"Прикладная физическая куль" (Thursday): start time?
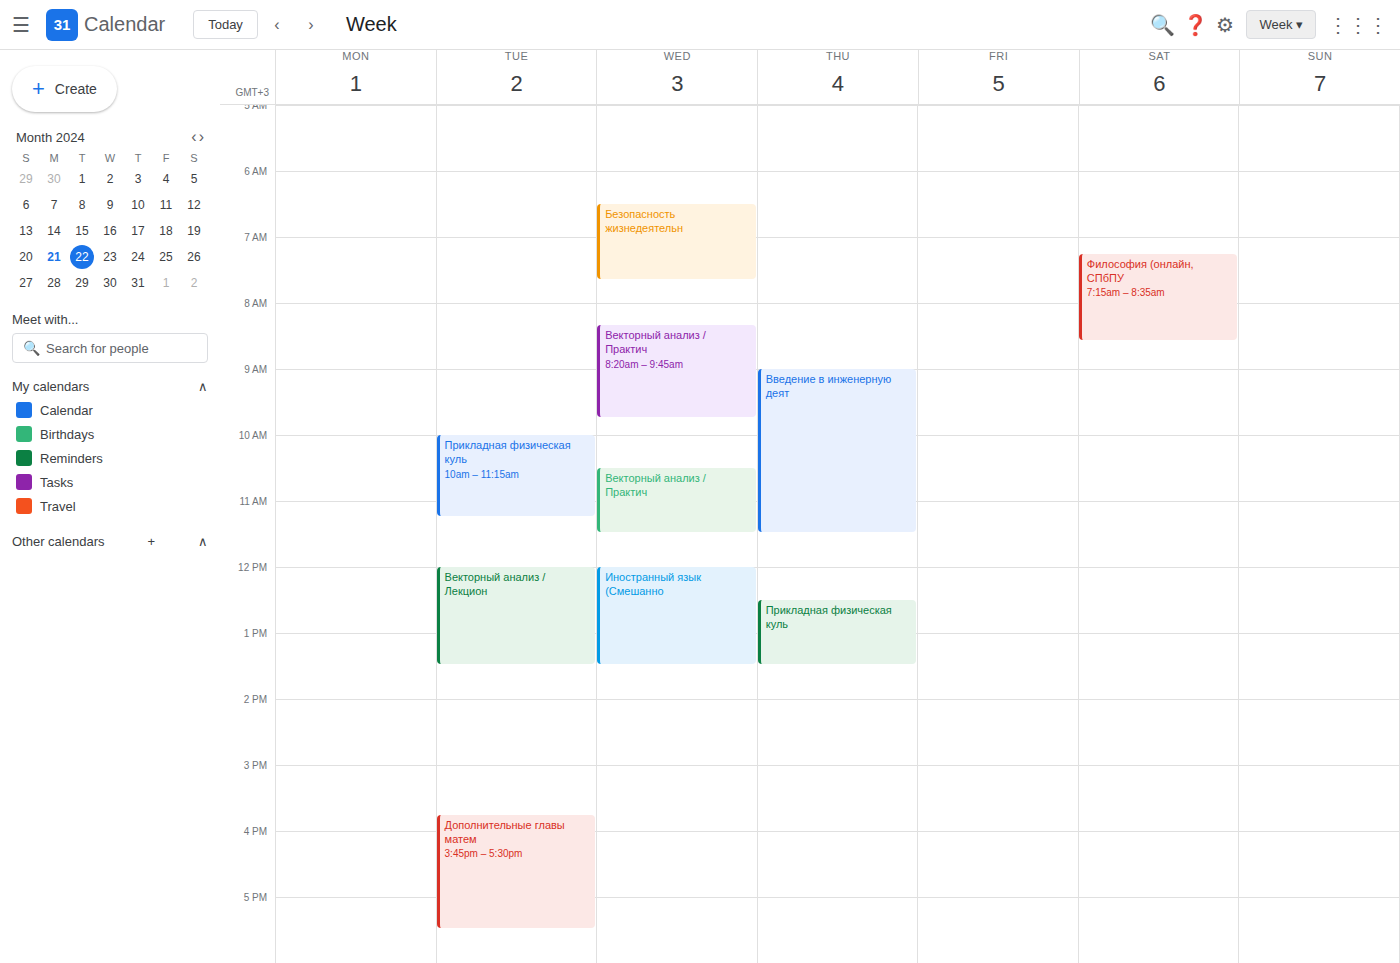
12:30 PM